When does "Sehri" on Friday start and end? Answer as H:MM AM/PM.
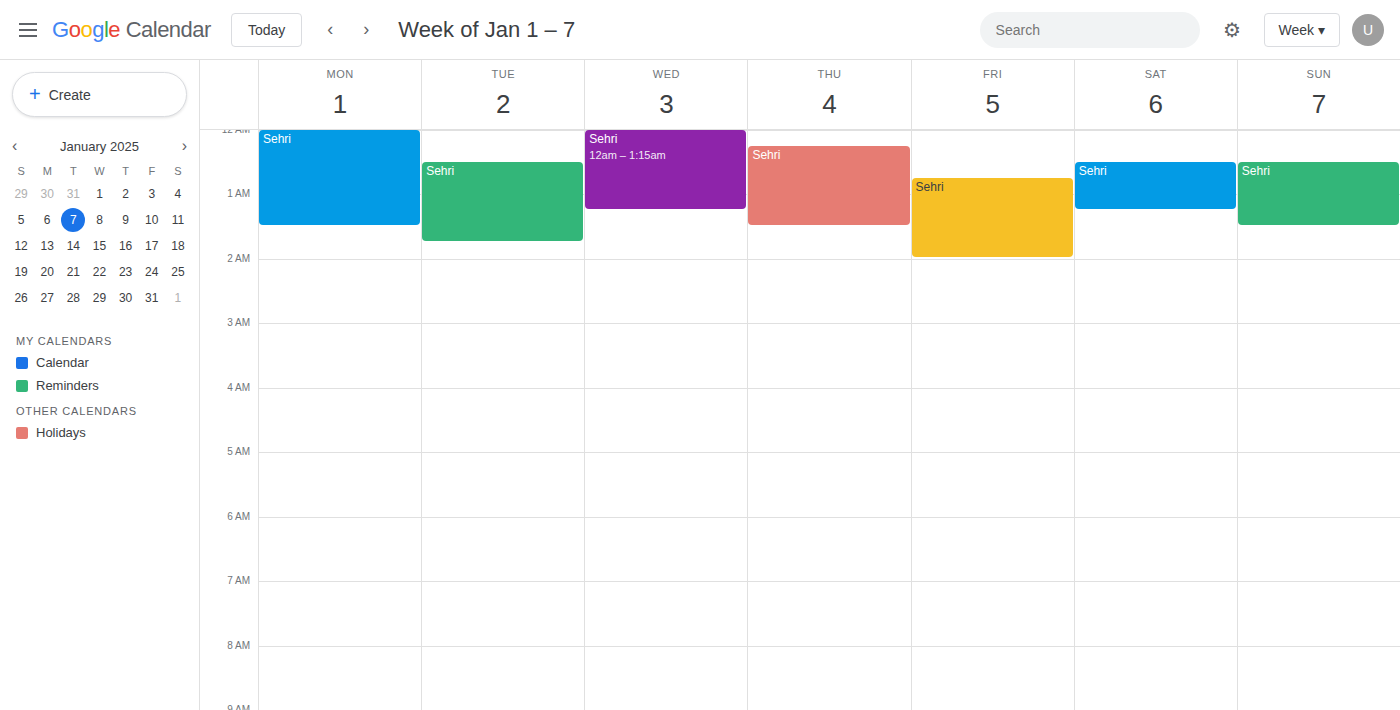
12:45 AM to 2:00 AM